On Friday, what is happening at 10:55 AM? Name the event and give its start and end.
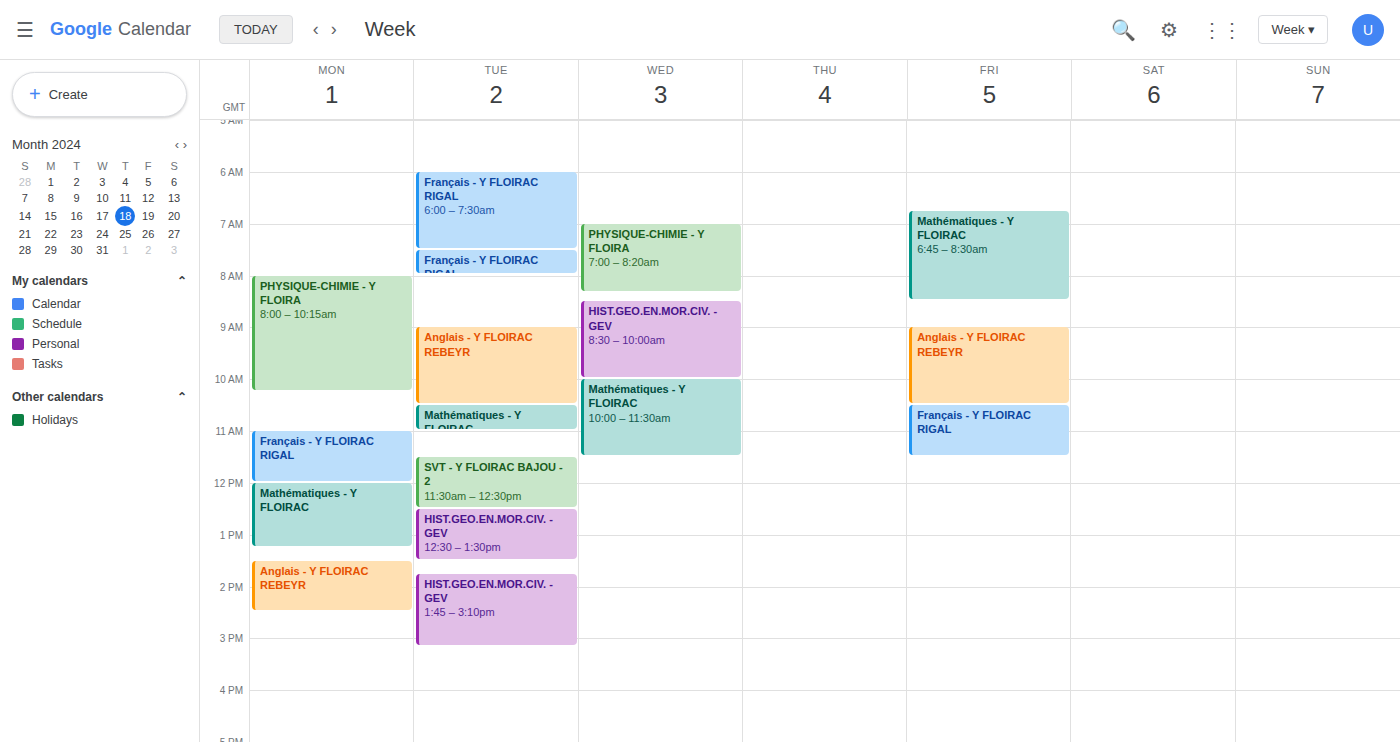
"Français - Y FLOIRAC RIGAL", 10:30 AM to 11:30 AM